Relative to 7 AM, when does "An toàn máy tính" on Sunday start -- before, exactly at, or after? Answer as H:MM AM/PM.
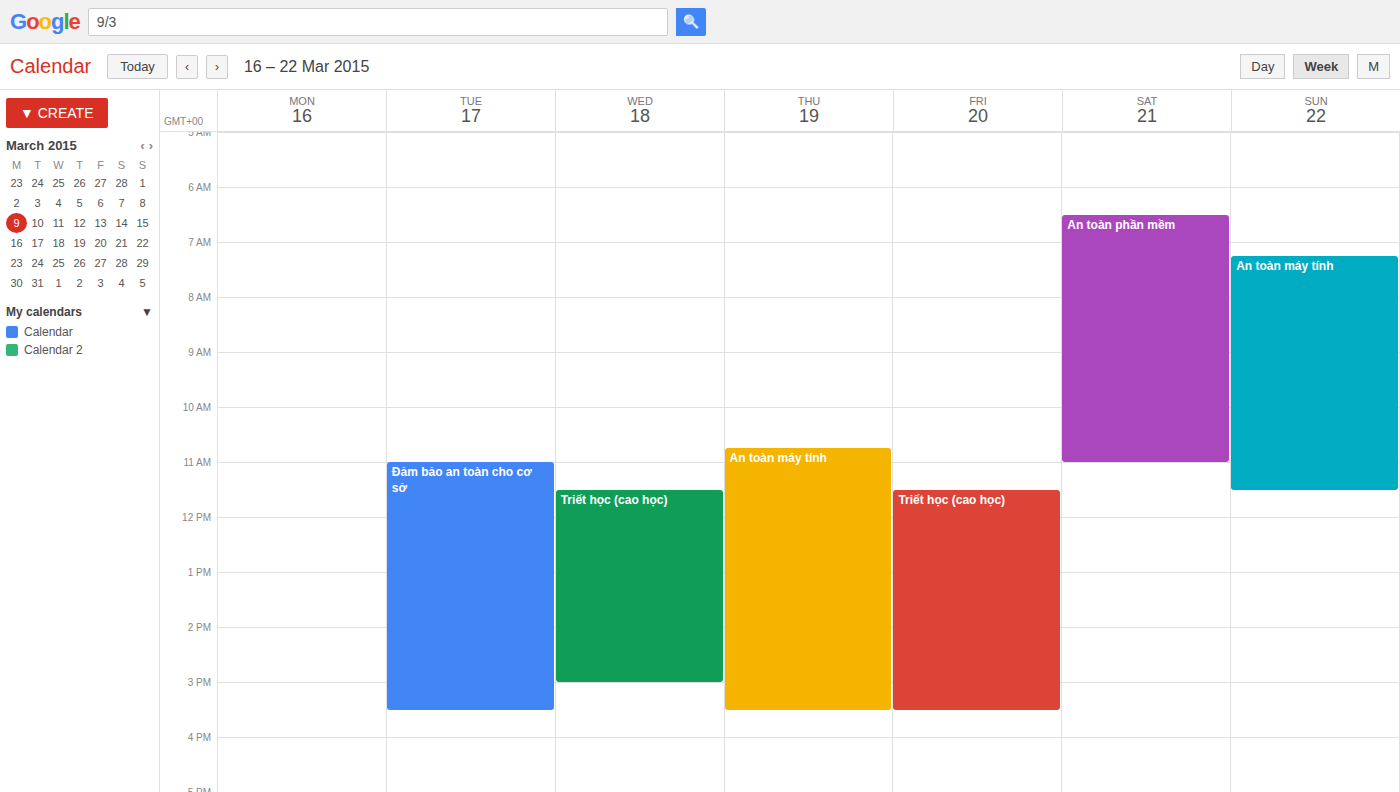
7:15 AM -- after 7 AM, 15 minutes below the 7 AM line.